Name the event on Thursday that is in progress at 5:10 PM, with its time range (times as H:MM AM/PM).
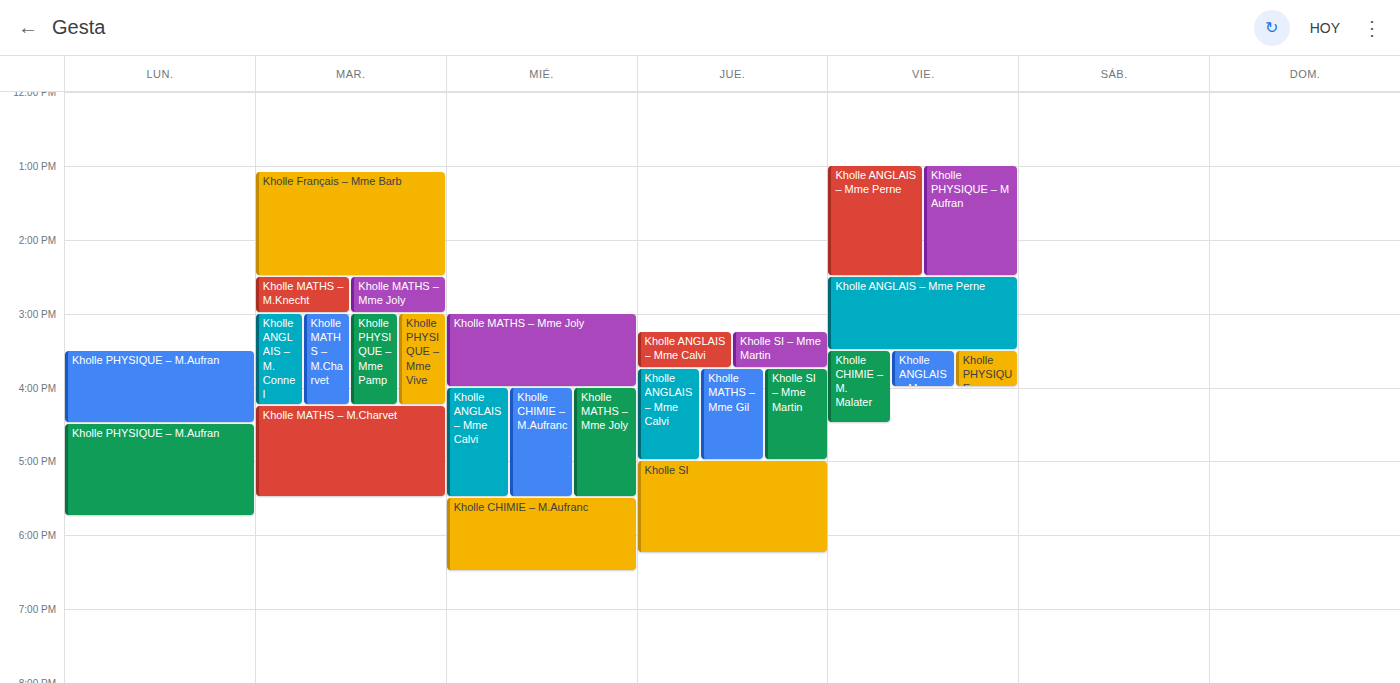
"Kholle SI", 5:00 PM to 6:15 PM